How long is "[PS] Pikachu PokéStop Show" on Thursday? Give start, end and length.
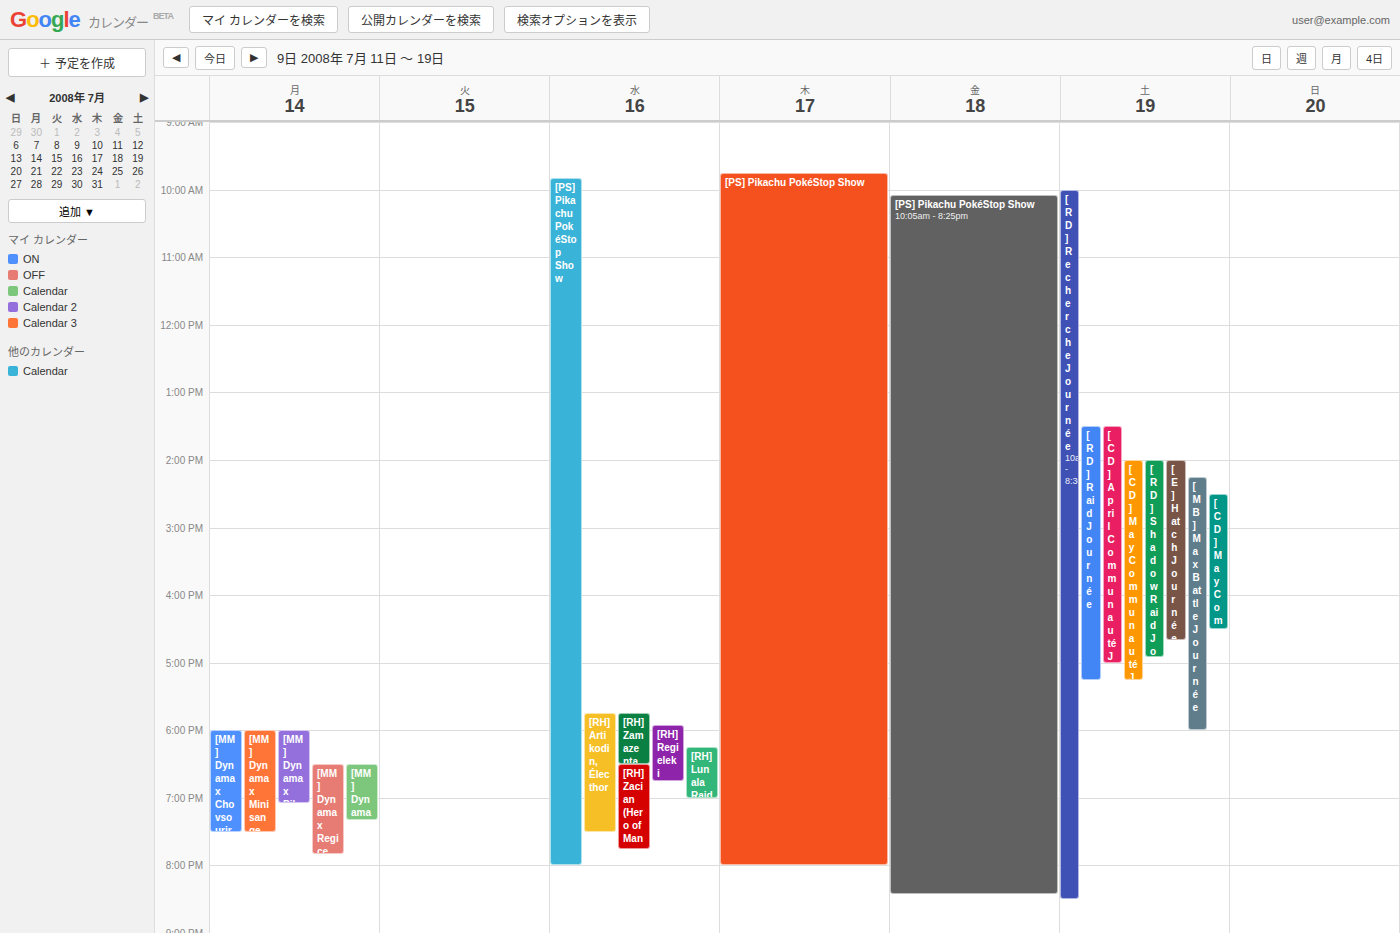
9:45 AM to 8:00 PM, 10 hours 15 minutes